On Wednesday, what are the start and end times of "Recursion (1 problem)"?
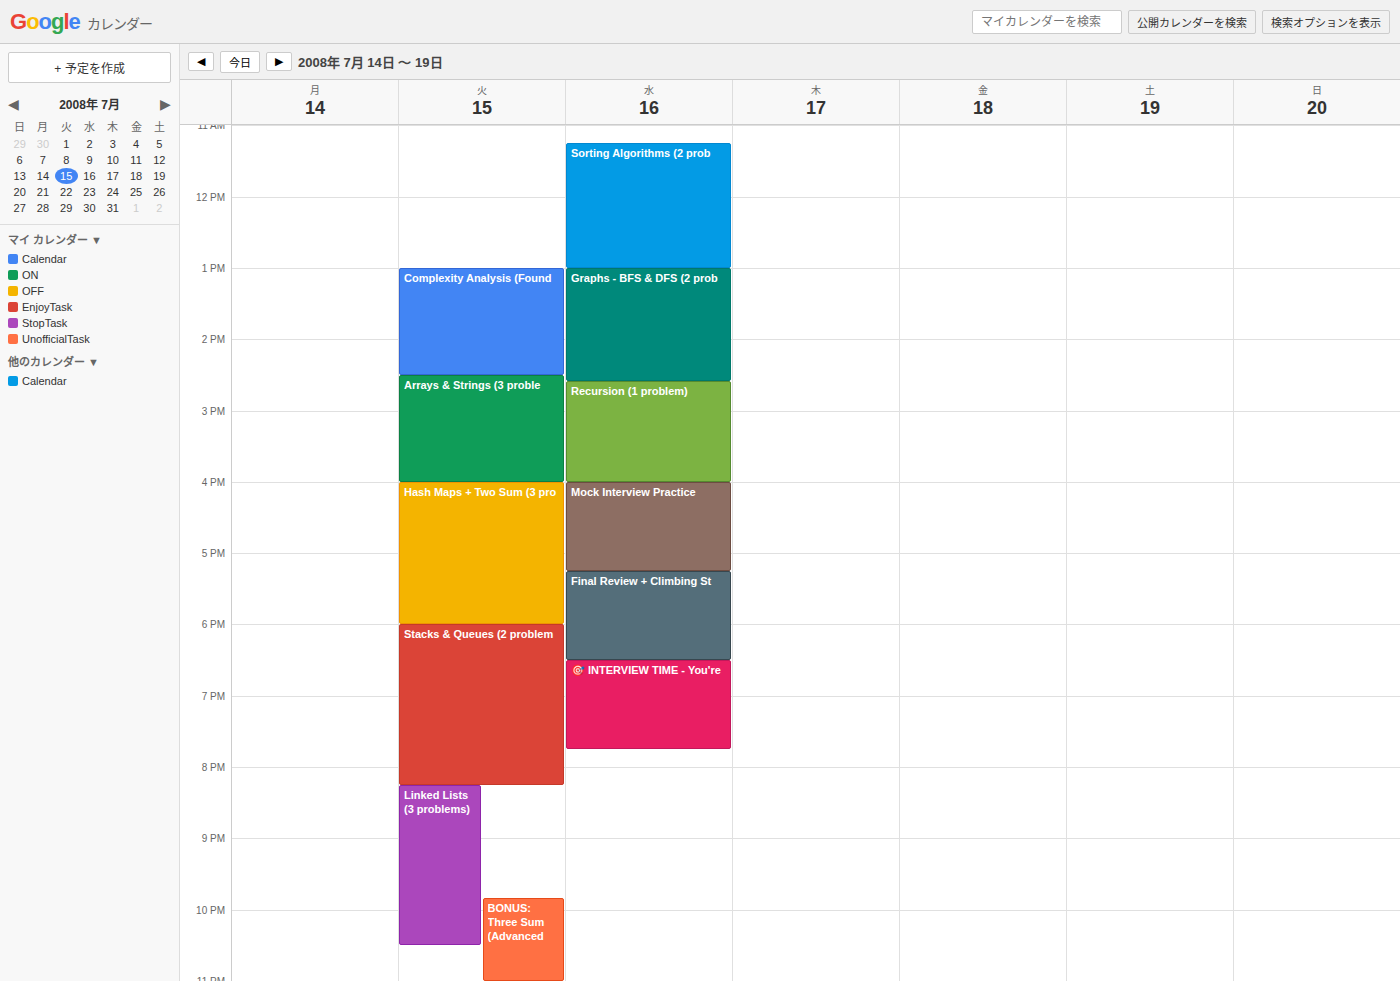
2:35 PM to 4:00 PM